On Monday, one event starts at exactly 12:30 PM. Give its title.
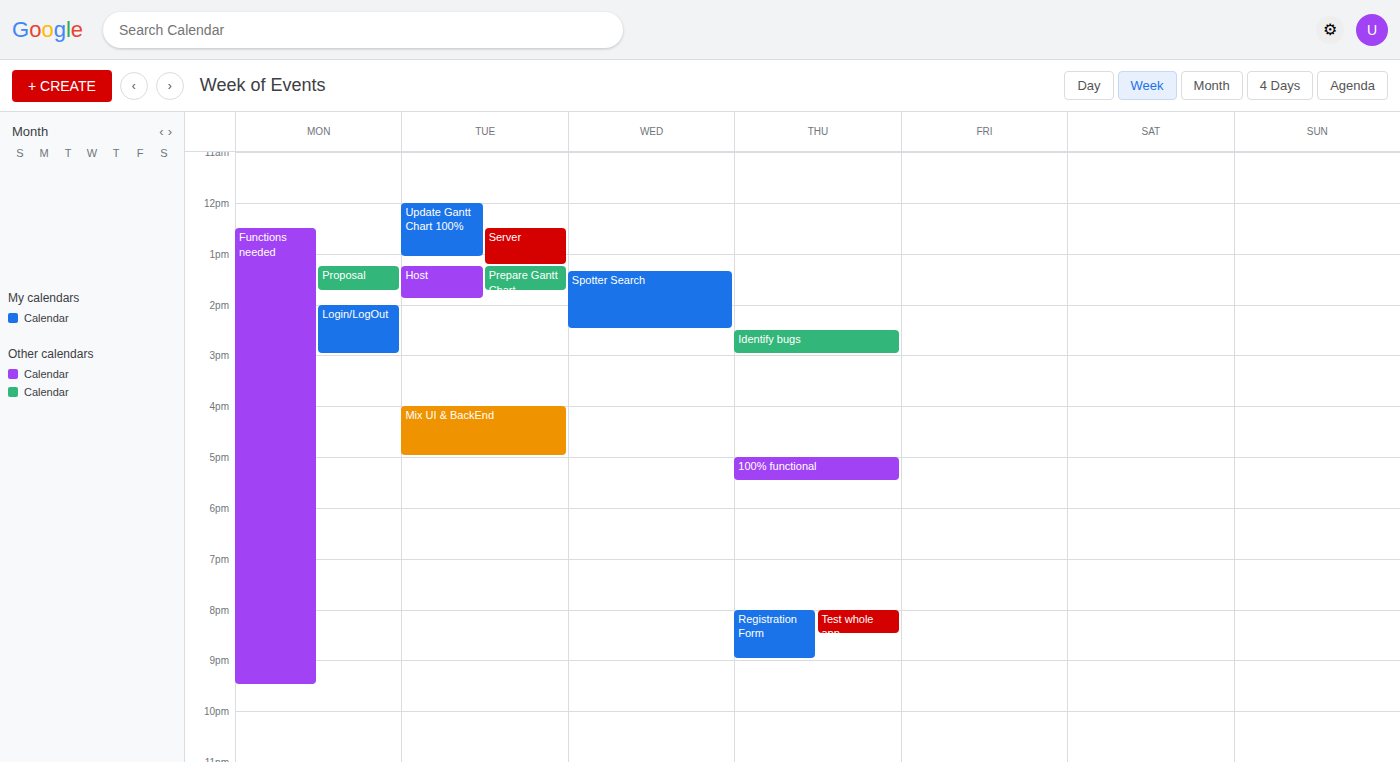
"Functions needed"